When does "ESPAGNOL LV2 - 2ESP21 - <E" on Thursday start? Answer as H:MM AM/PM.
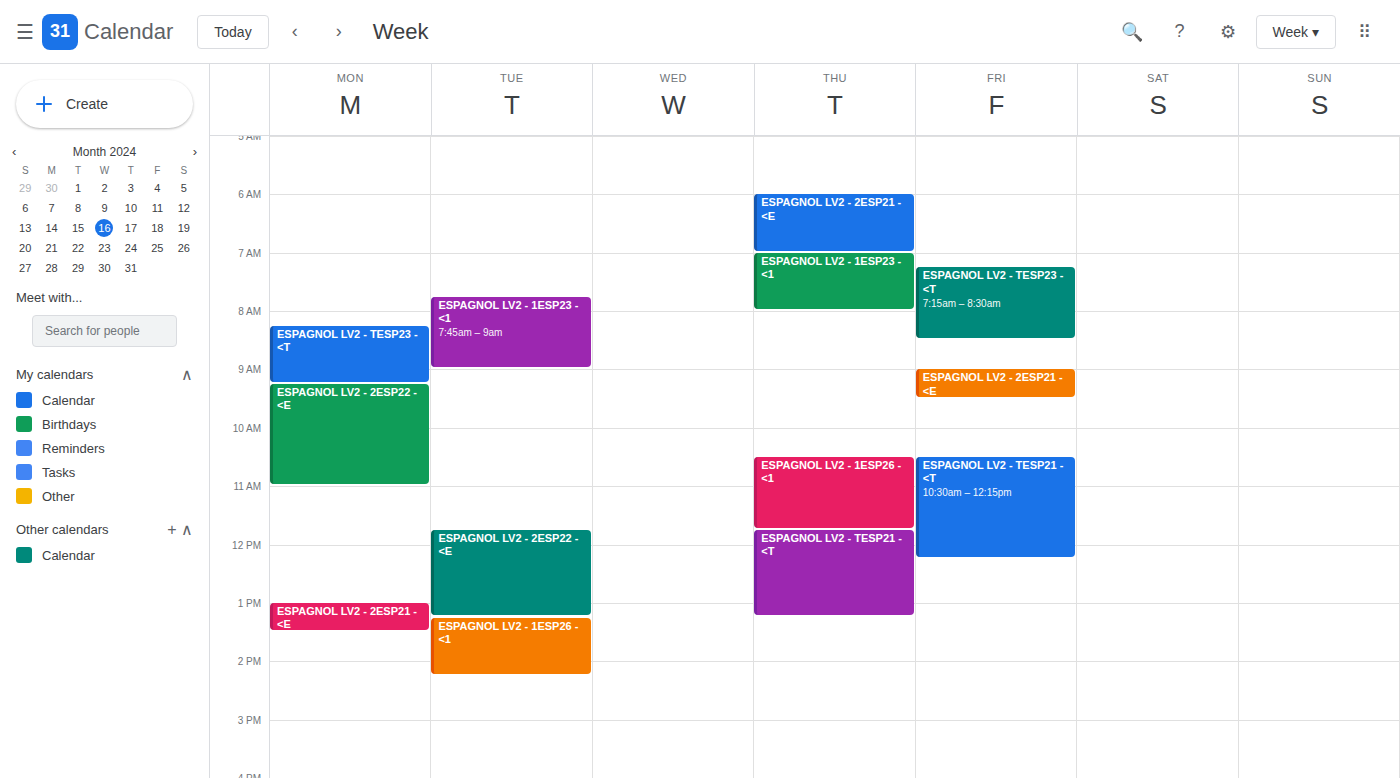
6:00 AM